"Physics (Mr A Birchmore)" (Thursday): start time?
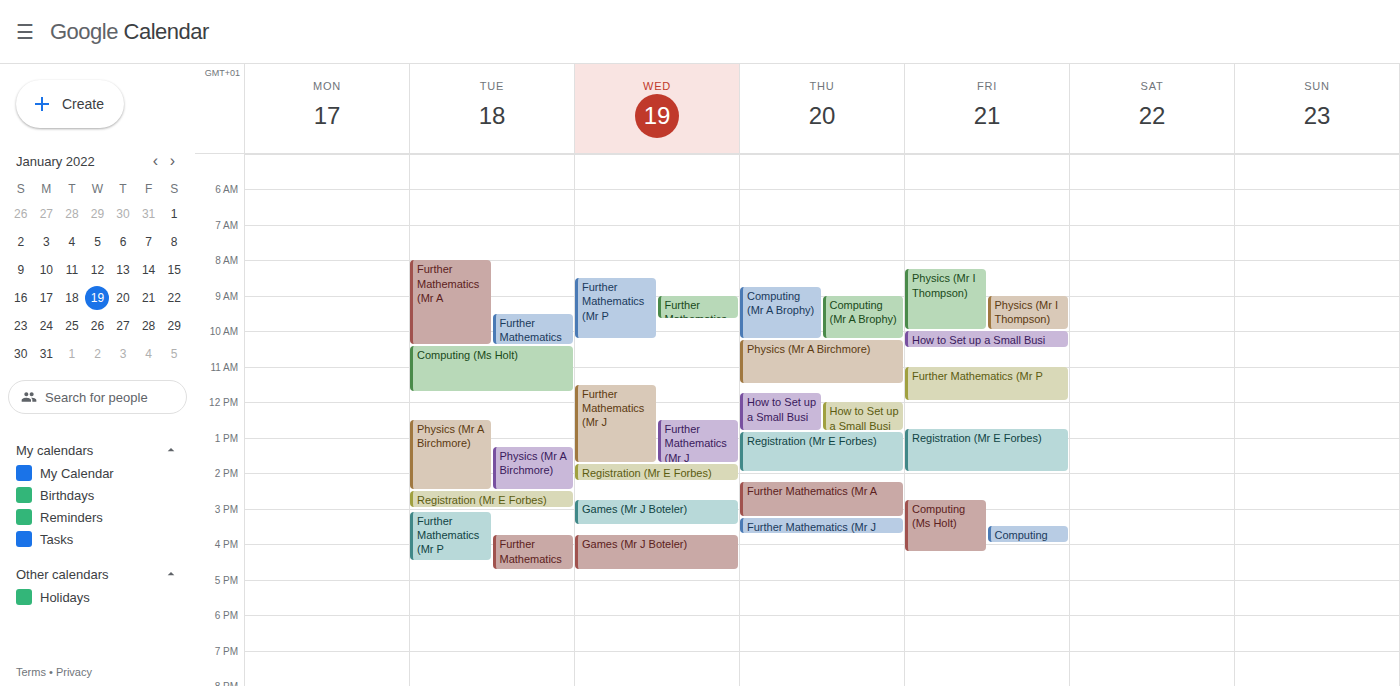
10:15